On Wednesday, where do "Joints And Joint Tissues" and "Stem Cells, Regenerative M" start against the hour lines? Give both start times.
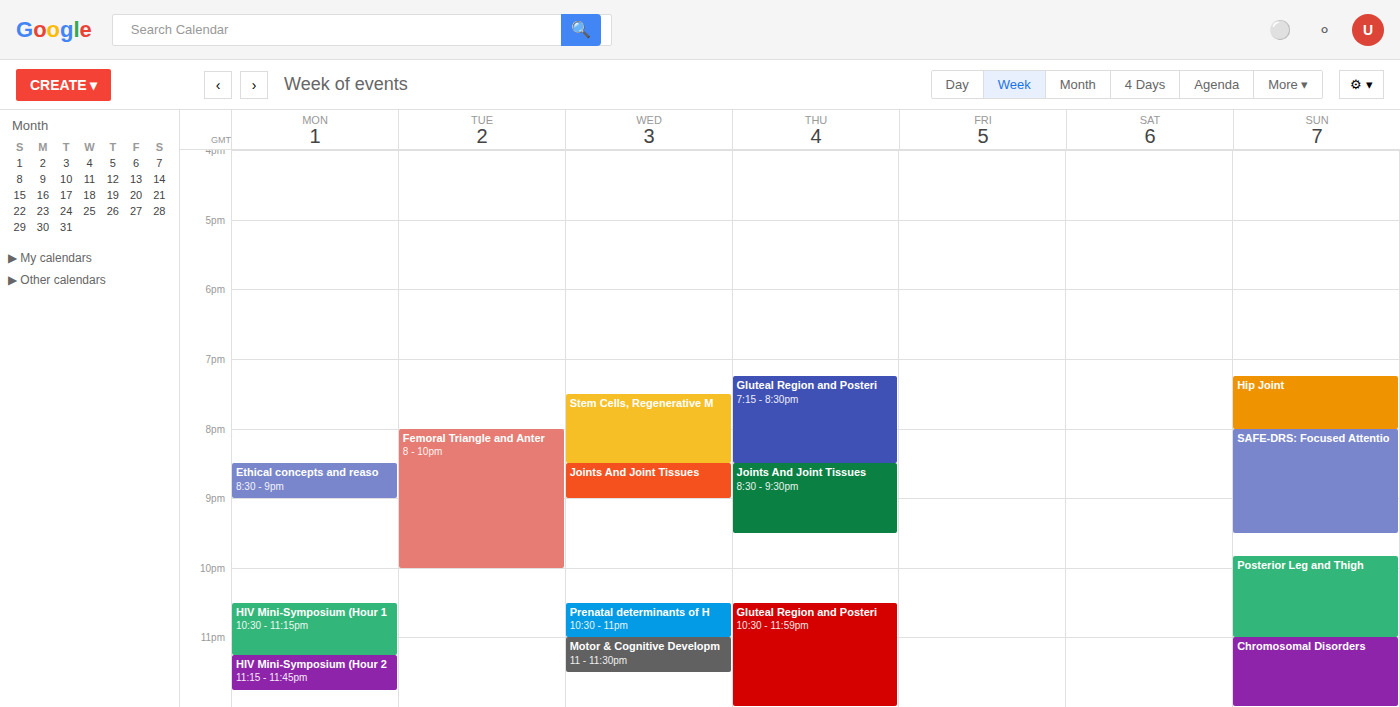
"Joints And Joint Tissues": 8:30 PM, halfway between the 8 PM and 9 PM lines. "Stem Cells, Regenerative M": 7:30 PM, halfway between the 7 PM and 8 PM lines.